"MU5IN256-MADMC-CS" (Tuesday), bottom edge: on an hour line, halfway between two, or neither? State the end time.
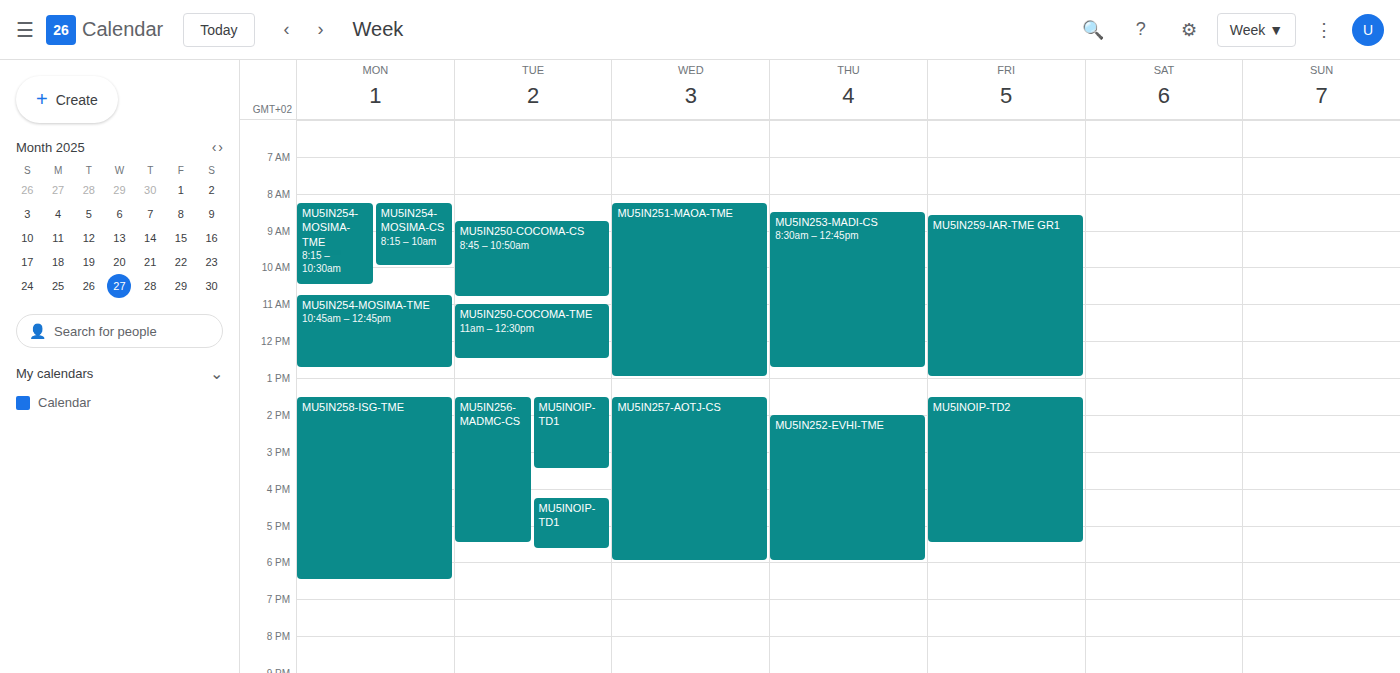
5:30 PM -- halfway between the 5 PM and 6 PM lines.